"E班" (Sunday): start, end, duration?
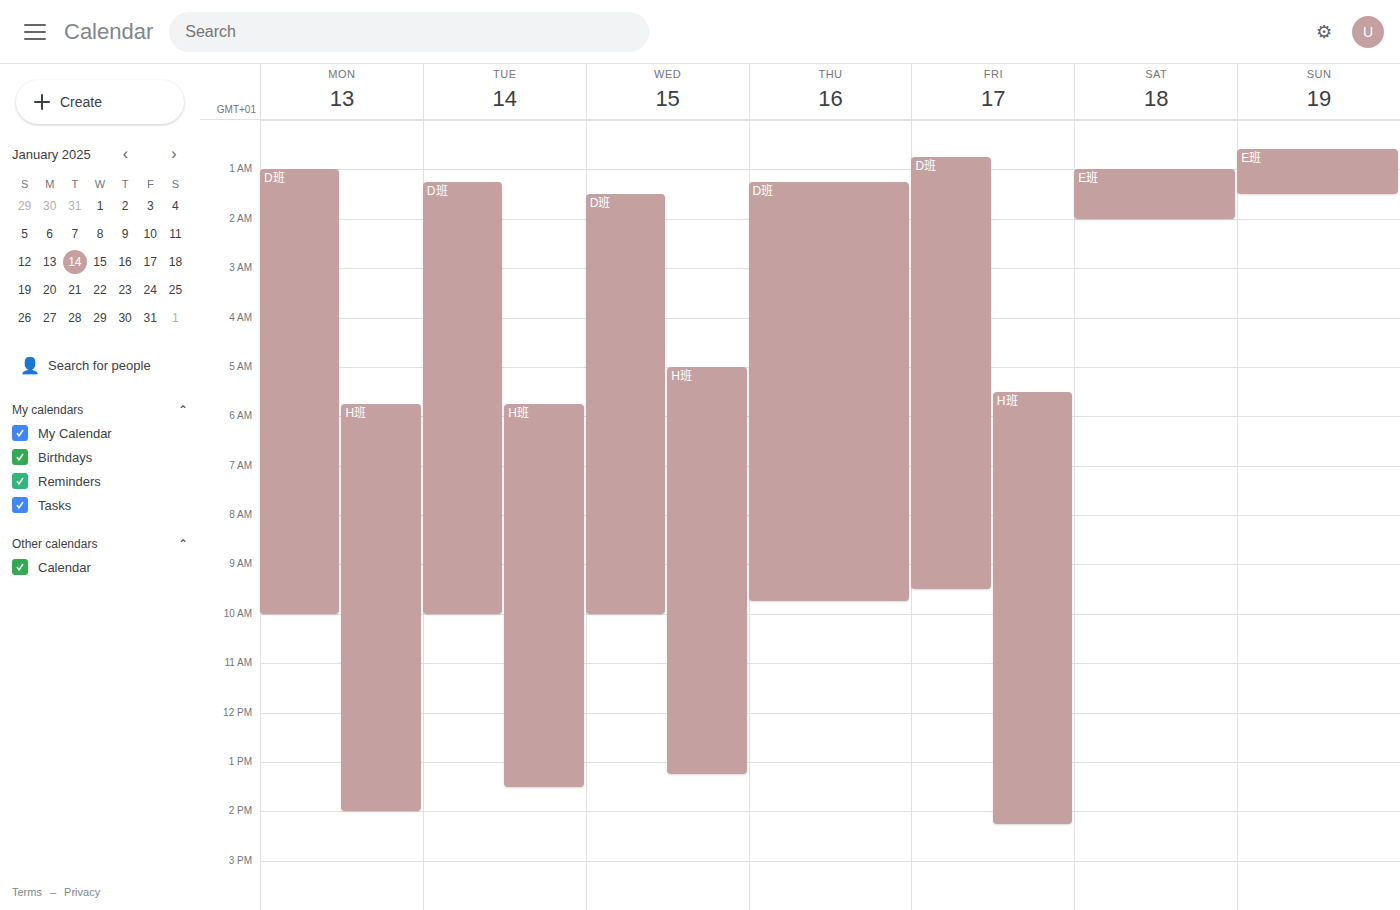
12:35 AM to 1:30 AM, 55 minutes